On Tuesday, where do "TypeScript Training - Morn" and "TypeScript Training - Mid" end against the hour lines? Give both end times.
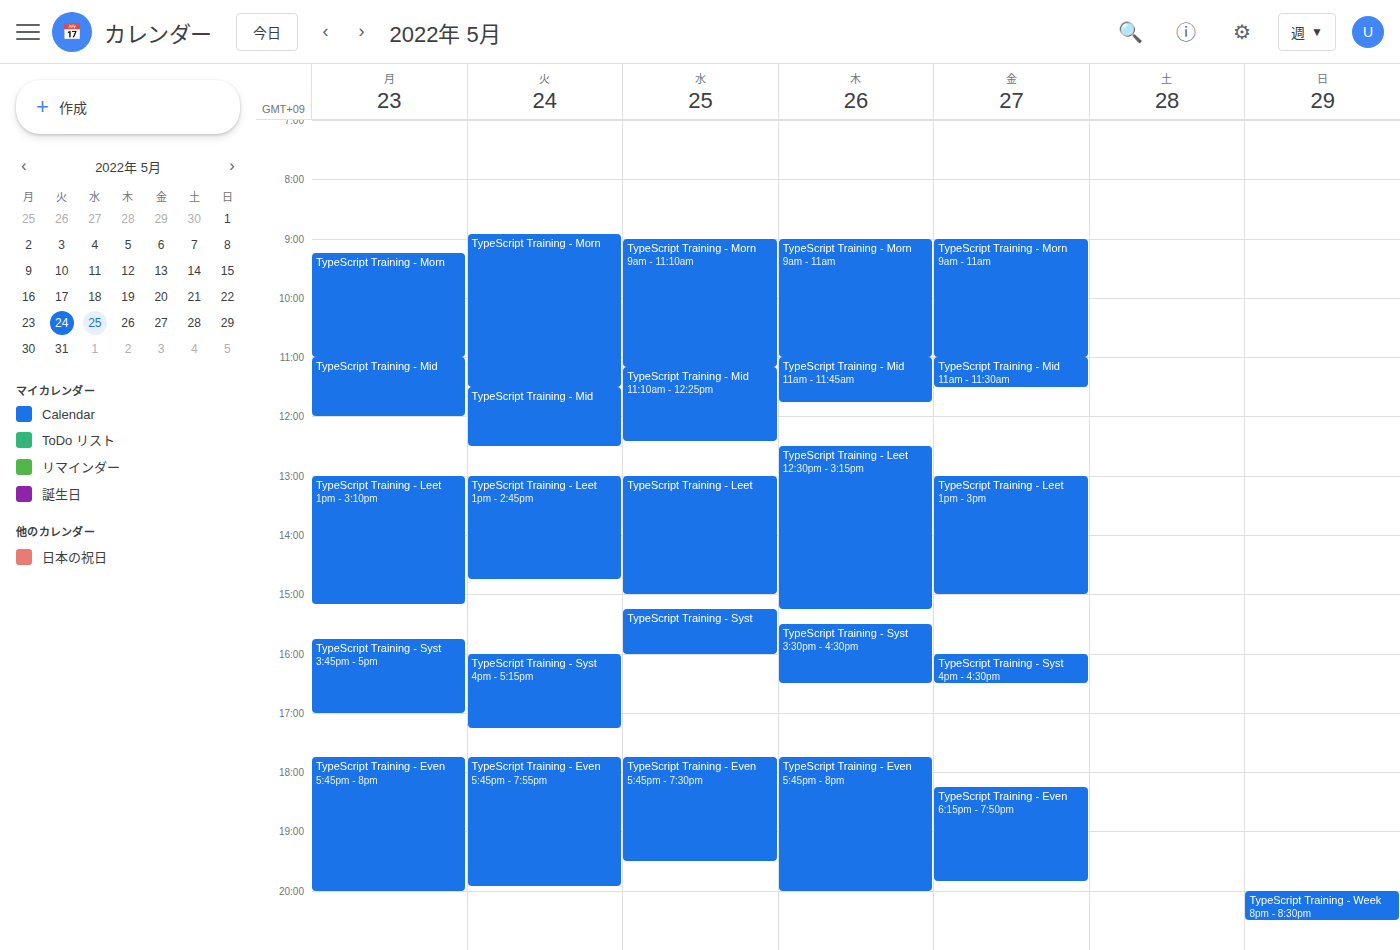
"TypeScript Training - Morn": 11:30 AM, halfway between the 11 AM and 12 PM lines. "TypeScript Training - Mid": 12:30 PM, halfway between the 12 PM and 1 PM lines.